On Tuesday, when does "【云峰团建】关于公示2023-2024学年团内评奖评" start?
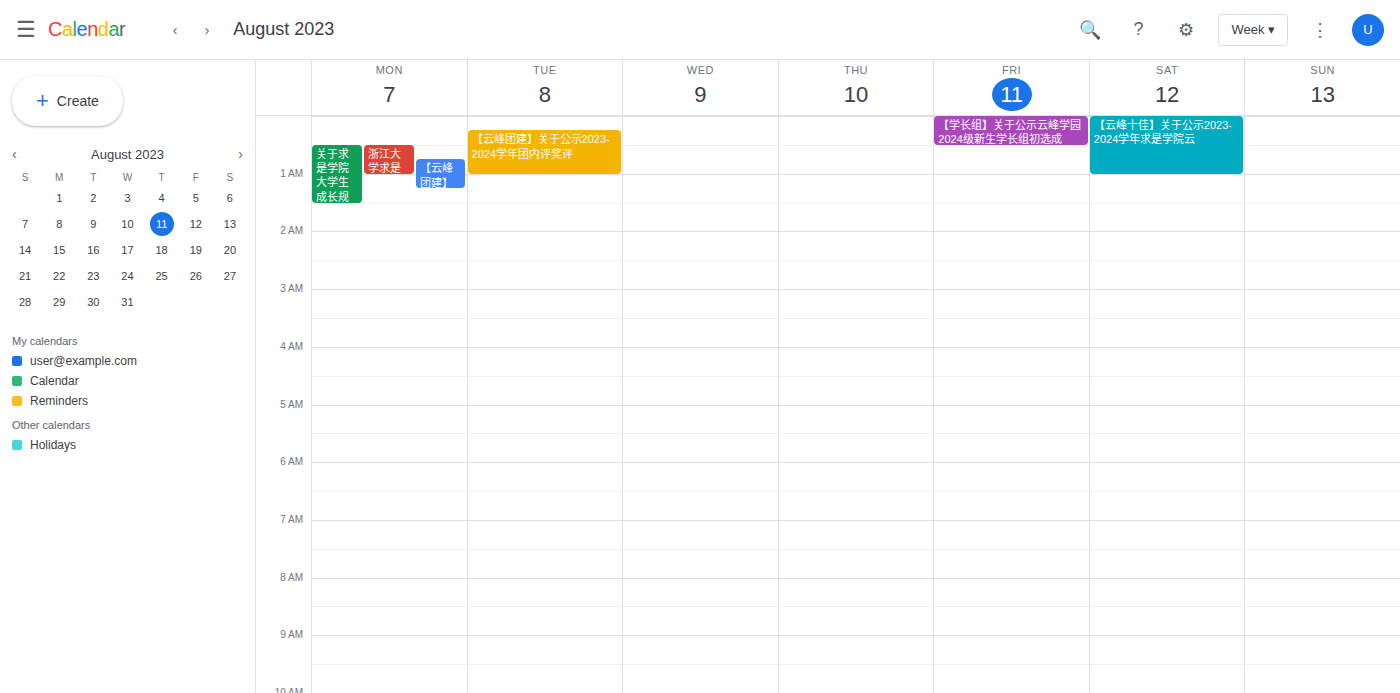
12:15 AM